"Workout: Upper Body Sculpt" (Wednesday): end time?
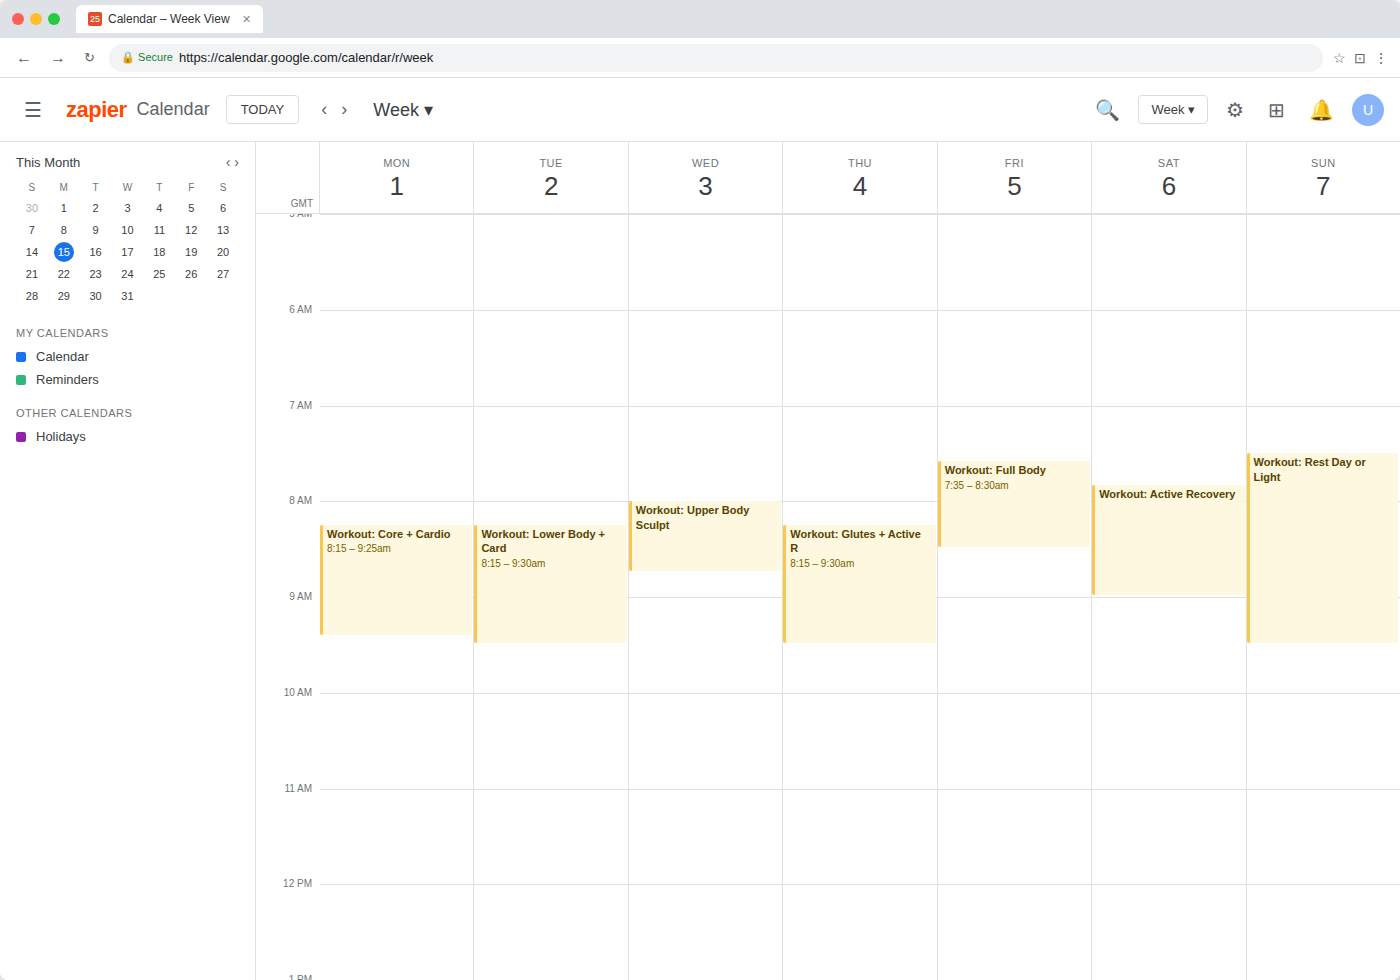
08:45